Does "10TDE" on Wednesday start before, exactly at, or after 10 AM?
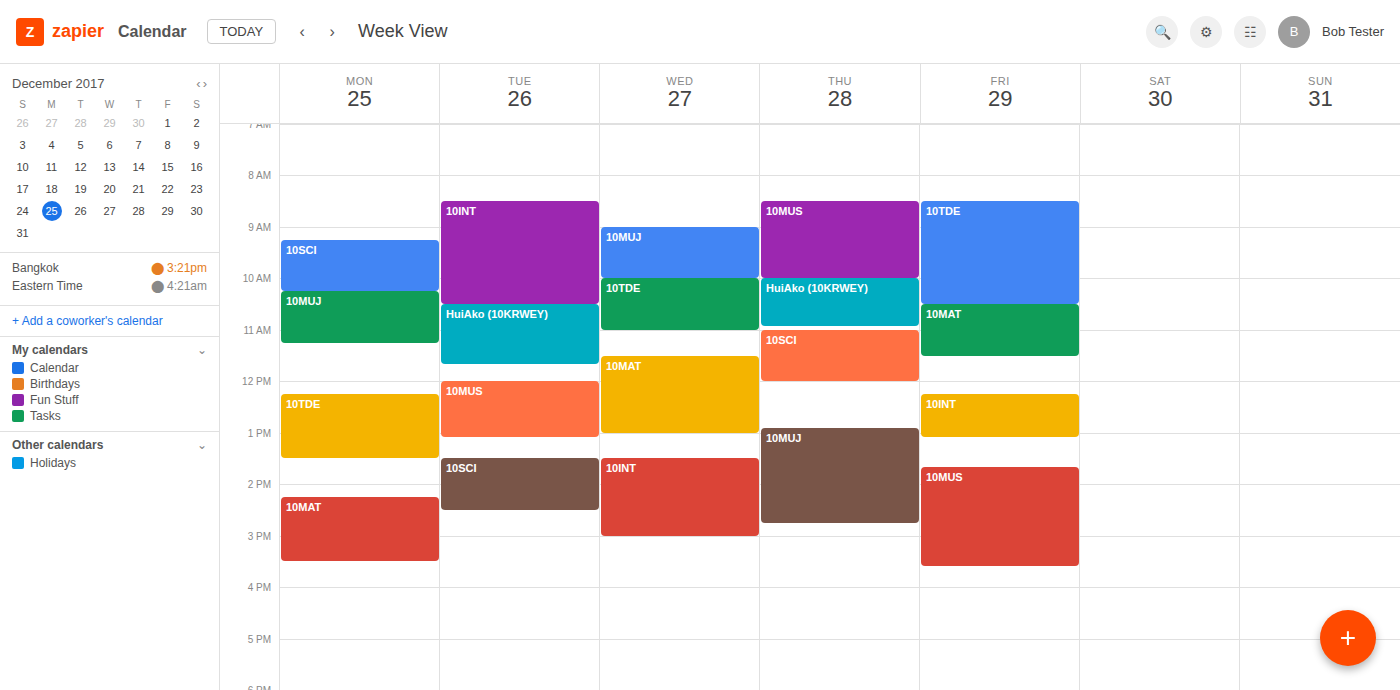
10:00 AM -- exactly at 10 AM, on the 10 AM line.